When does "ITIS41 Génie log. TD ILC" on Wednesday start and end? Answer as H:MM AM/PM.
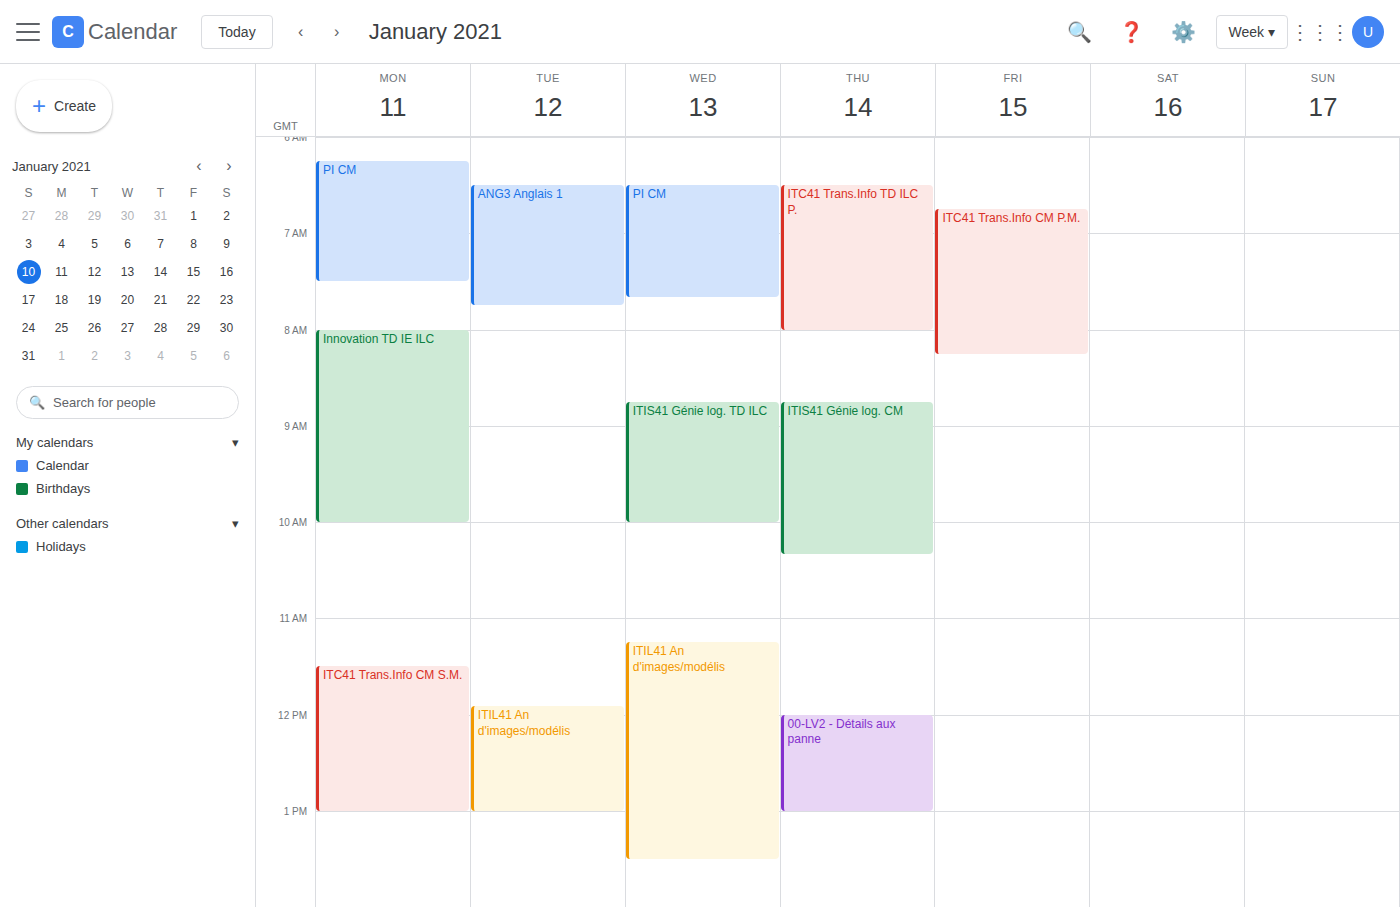
8:45 AM to 10:00 AM